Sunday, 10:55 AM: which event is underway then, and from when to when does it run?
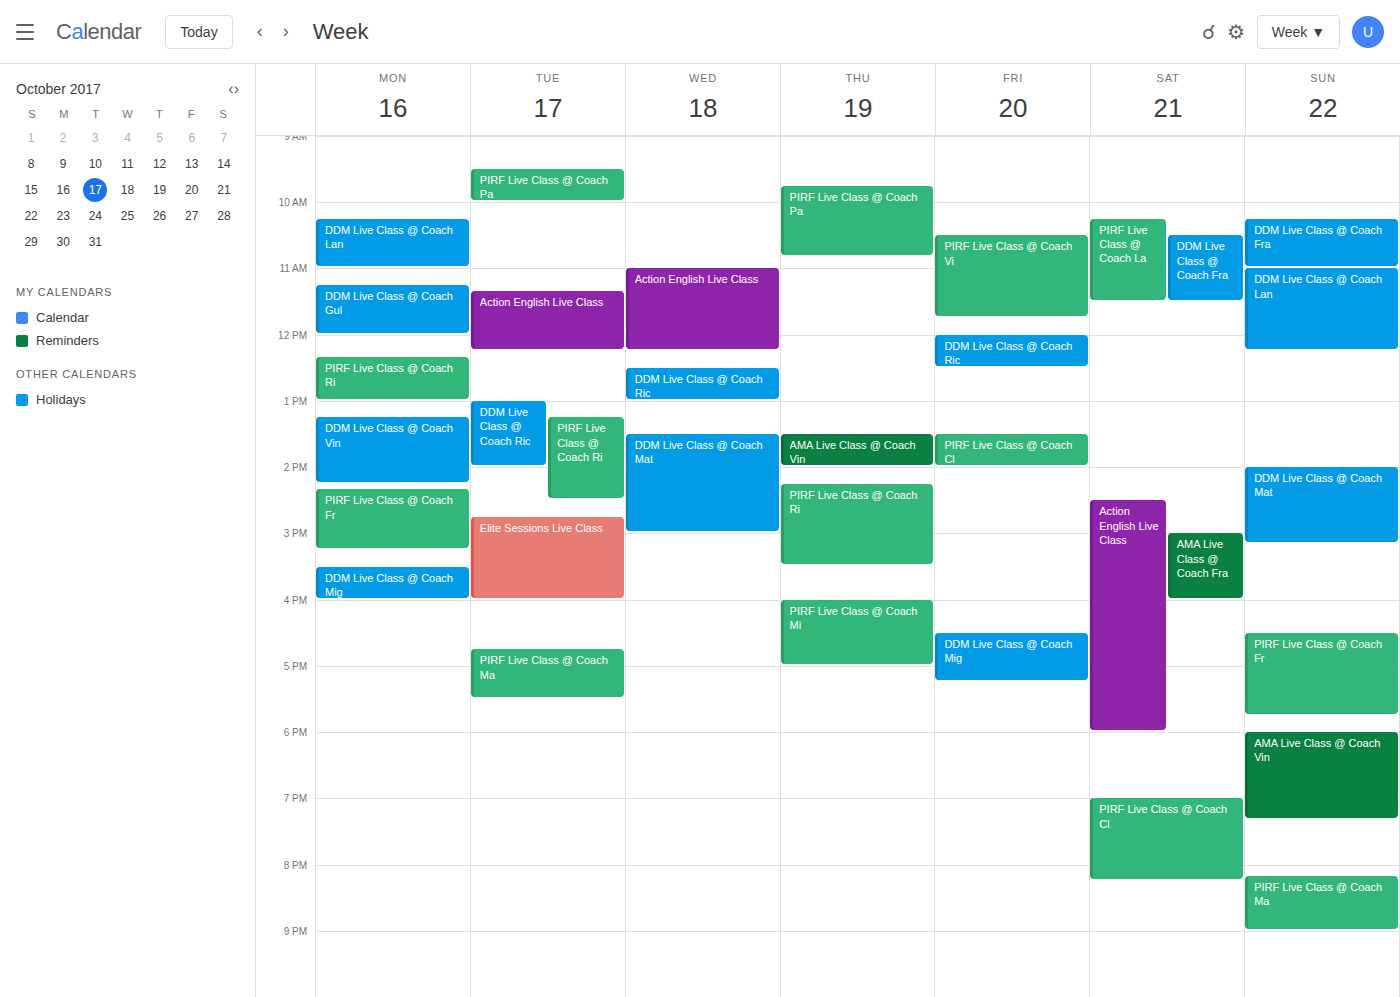
"DDM Live Class @ Coach Fra", 10:15 AM to 11:00 AM